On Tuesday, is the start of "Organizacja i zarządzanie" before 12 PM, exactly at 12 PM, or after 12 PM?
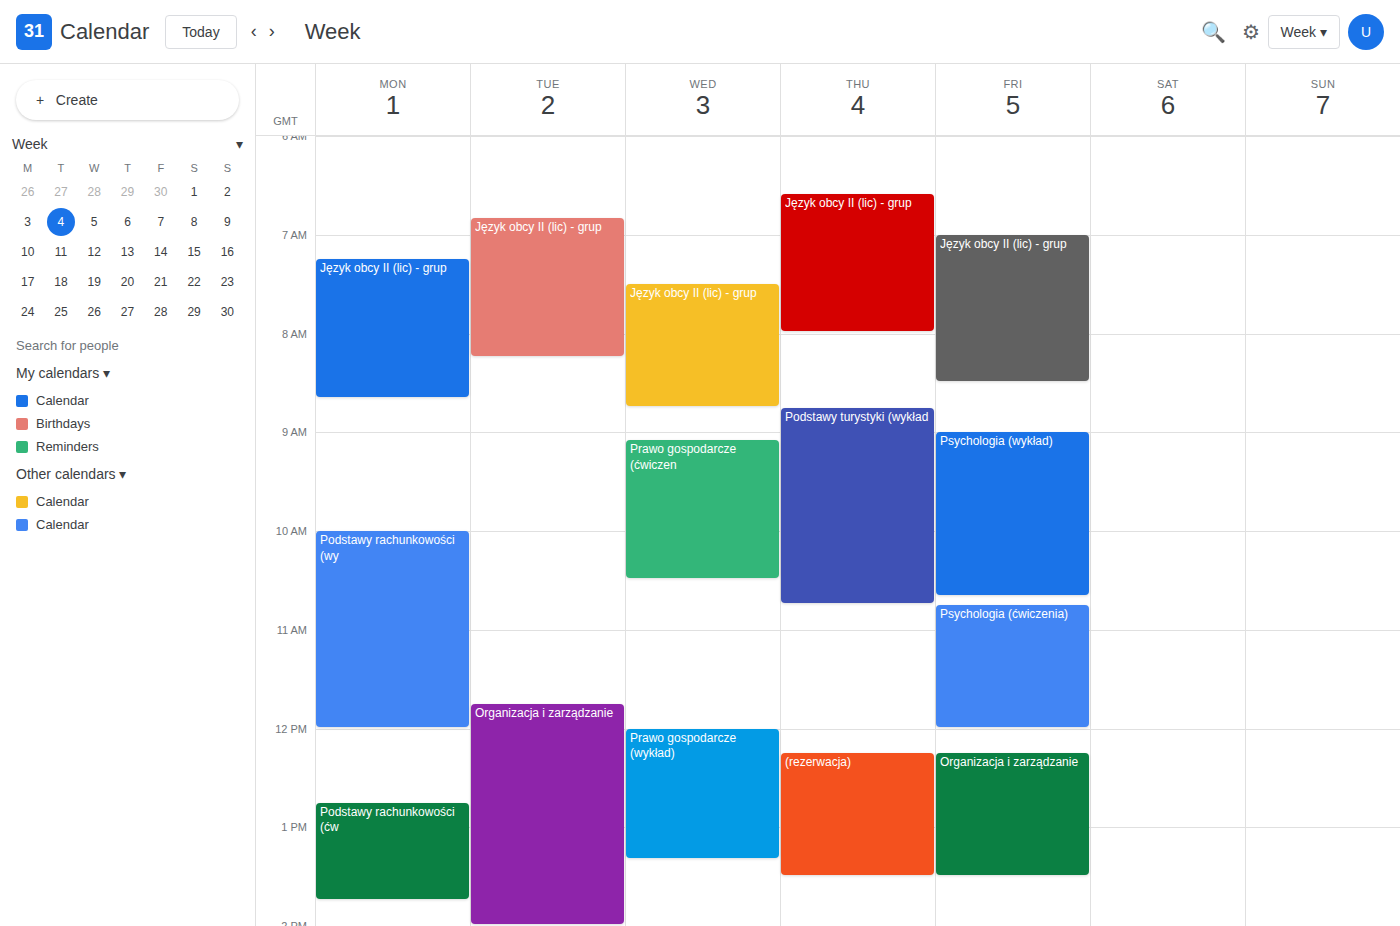
11:45 AM -- before 12 PM, 15 minutes above the 12 PM line.